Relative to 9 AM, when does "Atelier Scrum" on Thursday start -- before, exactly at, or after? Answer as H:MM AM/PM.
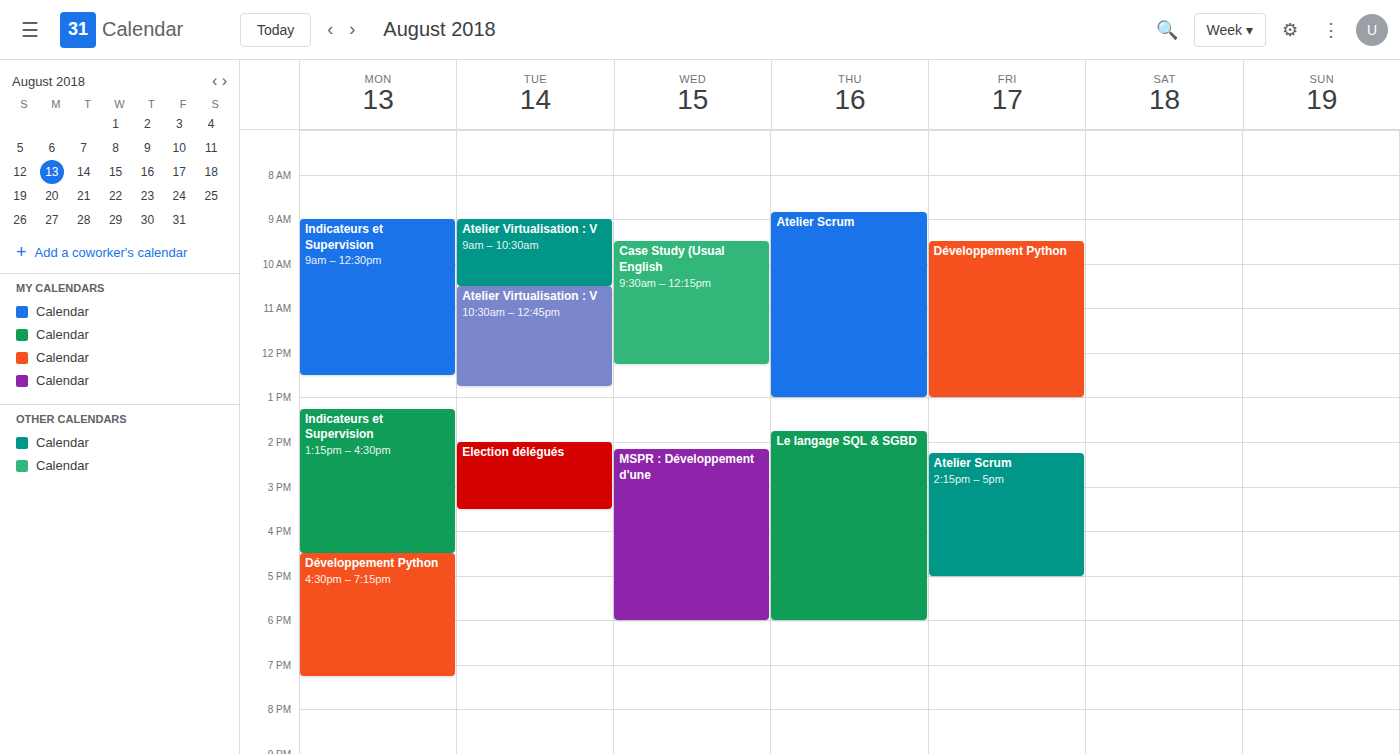
8:50 AM -- before 9 AM, 10 minutes above the 9 AM line.